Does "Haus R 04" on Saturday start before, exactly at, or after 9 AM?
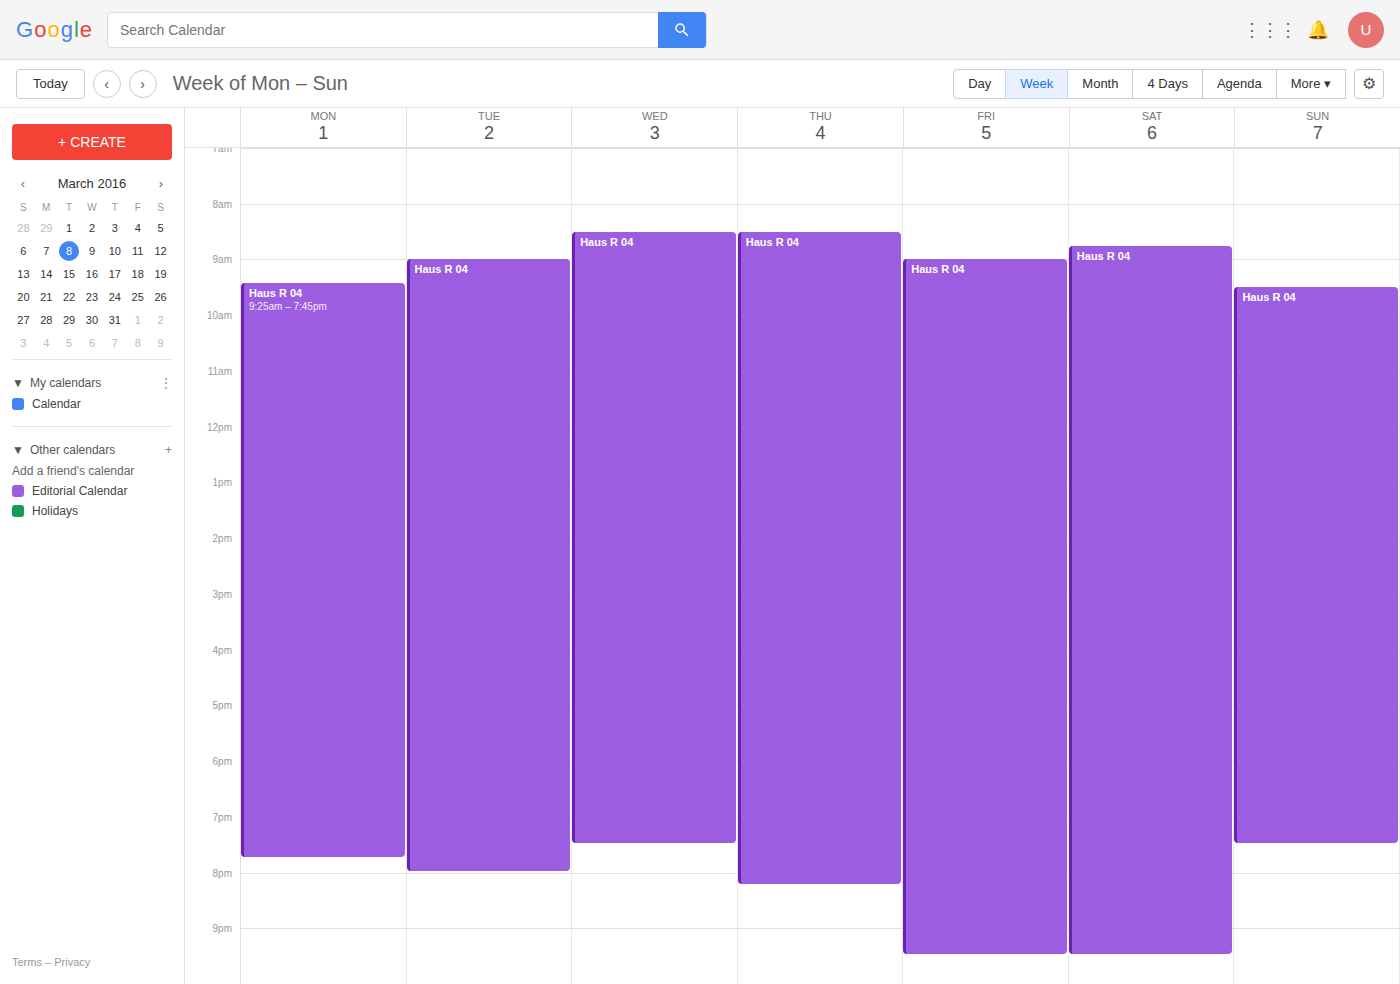
8:45 AM -- before 9 AM, 15 minutes above the 9 AM line.